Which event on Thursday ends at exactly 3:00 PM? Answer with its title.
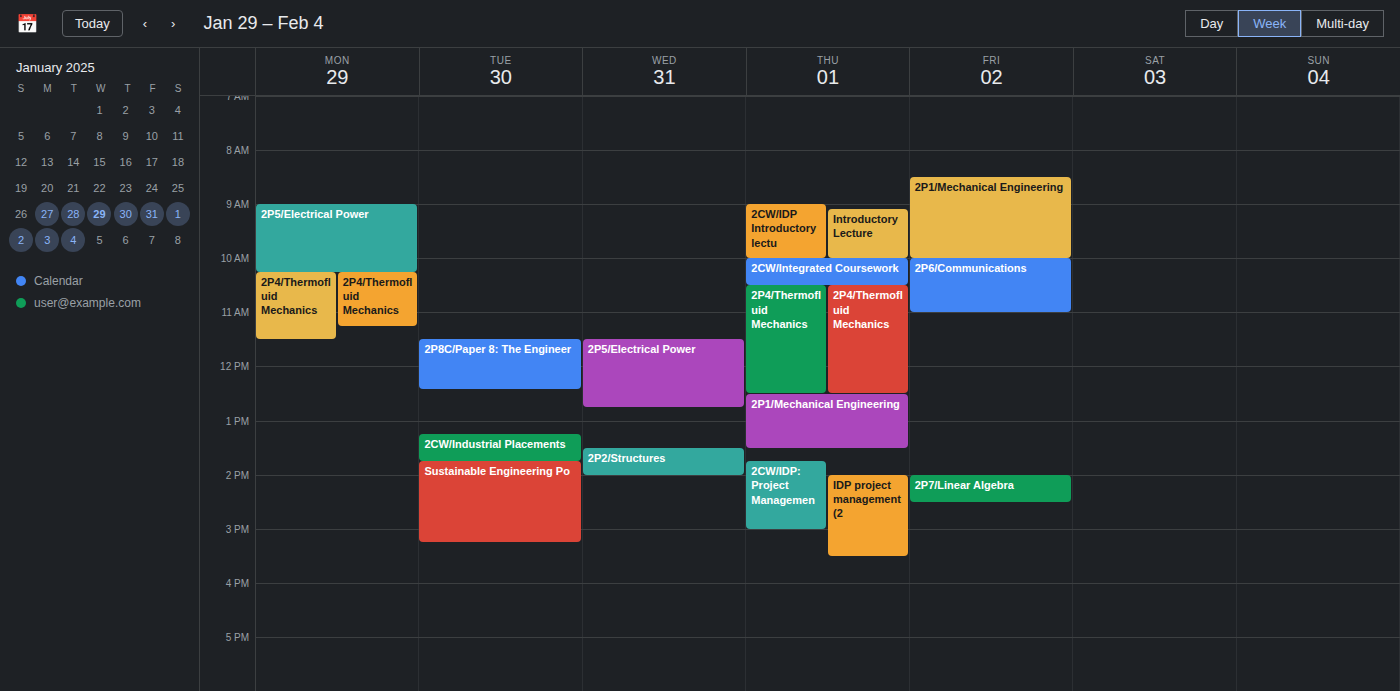
"2CW/IDP: Project Managemen"